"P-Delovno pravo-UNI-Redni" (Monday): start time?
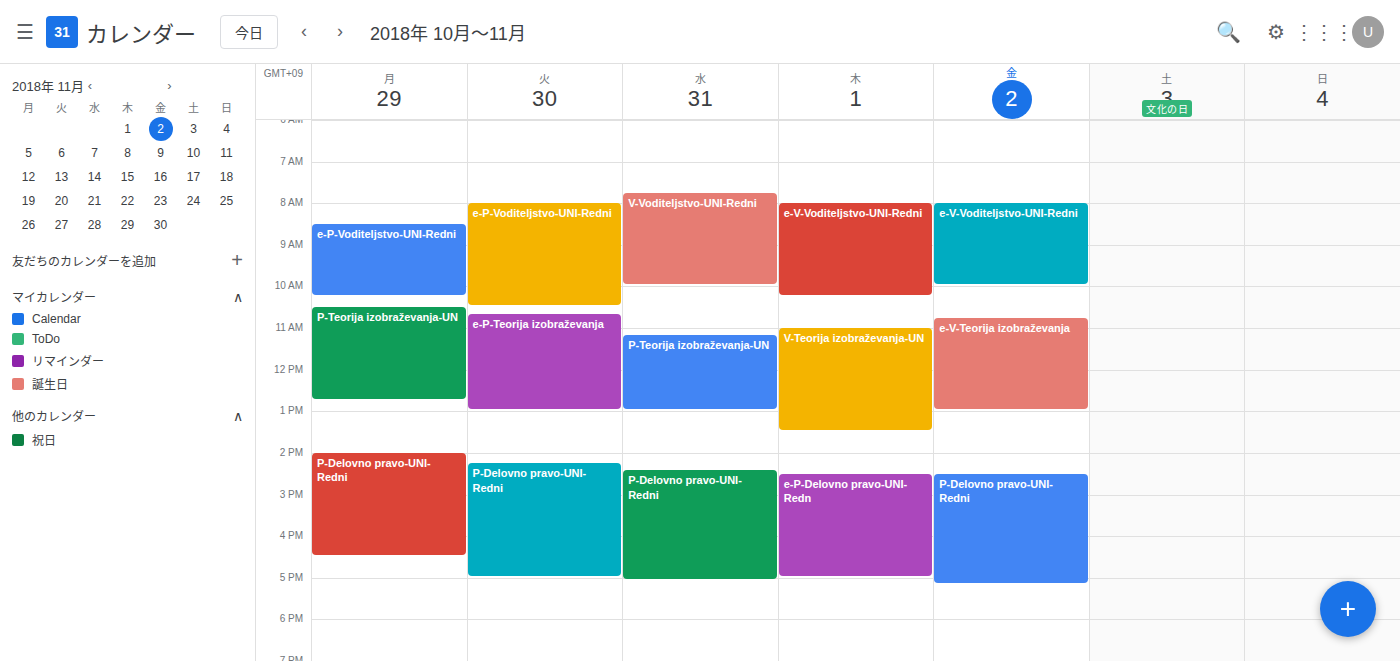
14:00